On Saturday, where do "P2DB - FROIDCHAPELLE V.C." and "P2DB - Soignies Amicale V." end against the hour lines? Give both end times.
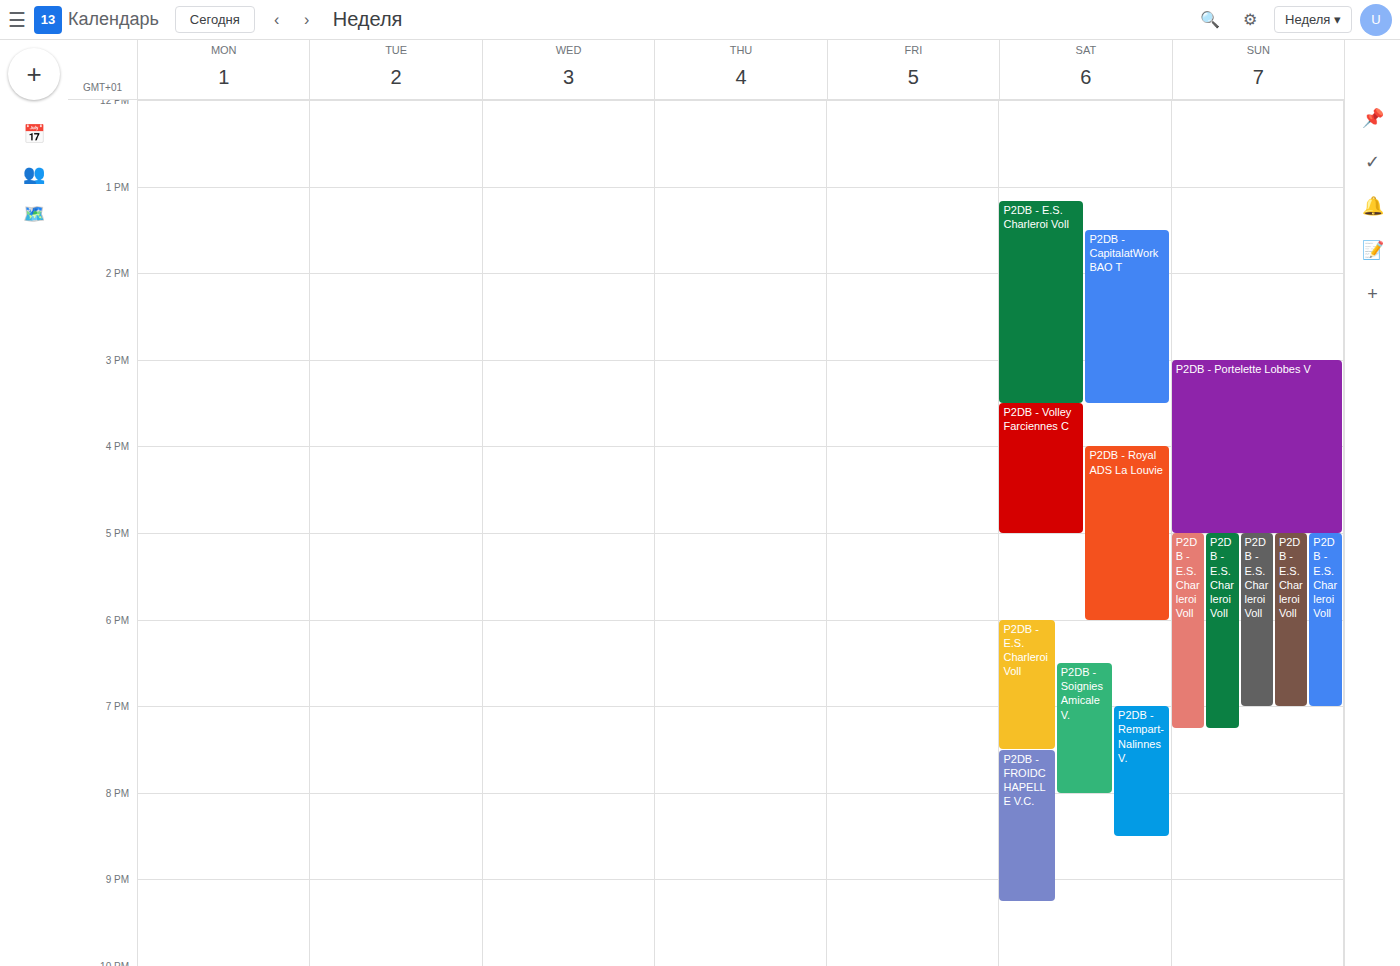
"P2DB - FROIDCHAPELLE V.C.": 9:15 PM, neither: a quarter of the way from the 9 PM line to the 10 PM line. "P2DB - Soignies Amicale V.": 8:00 PM, exactly on the 8 PM line.